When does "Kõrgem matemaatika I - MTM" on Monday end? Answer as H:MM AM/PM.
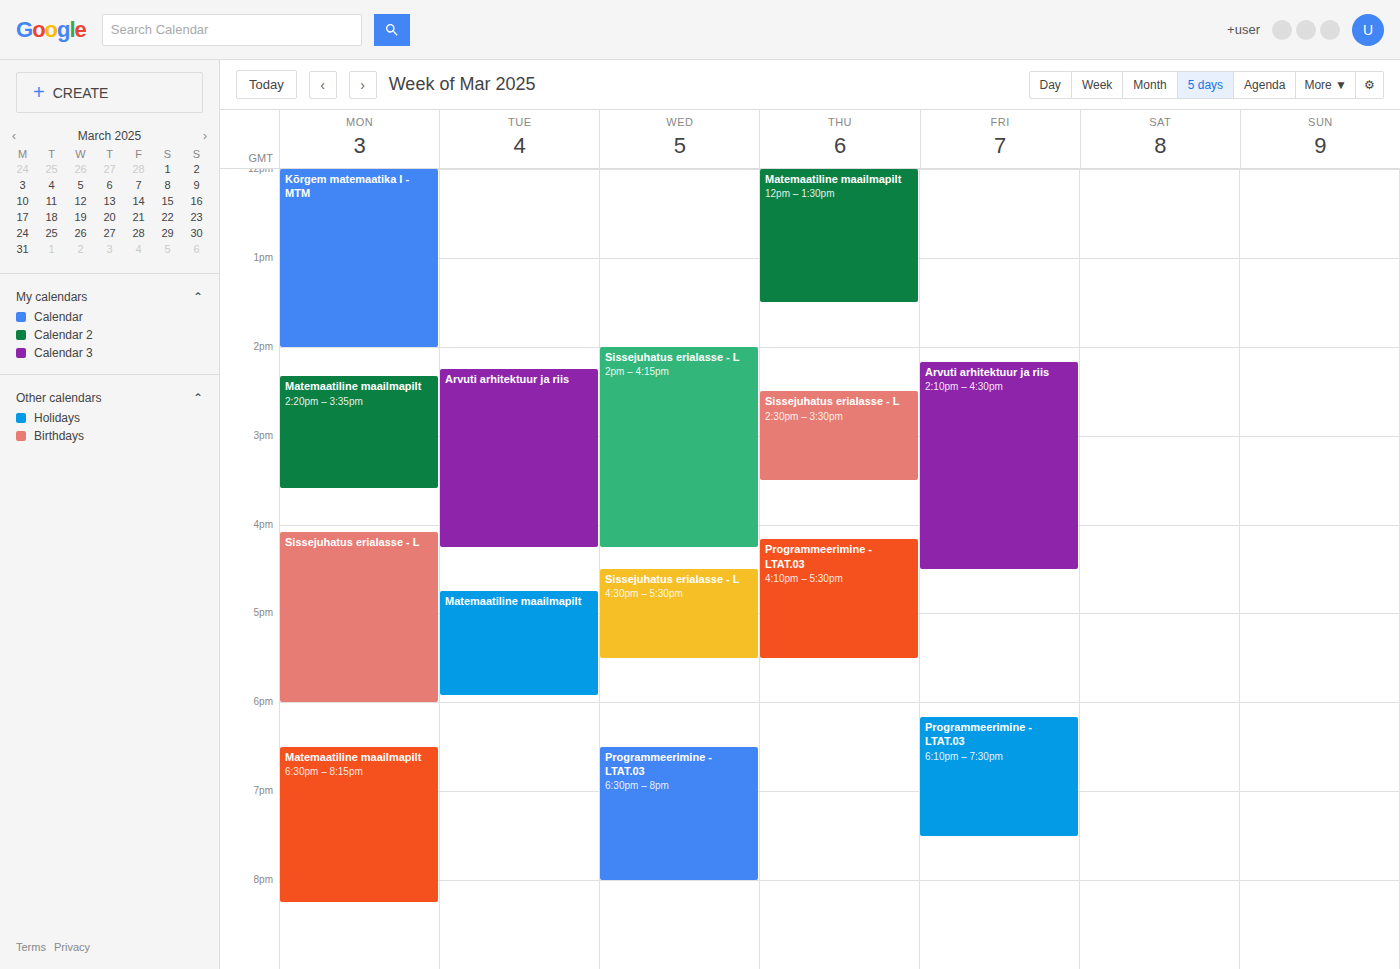
2:00 PM